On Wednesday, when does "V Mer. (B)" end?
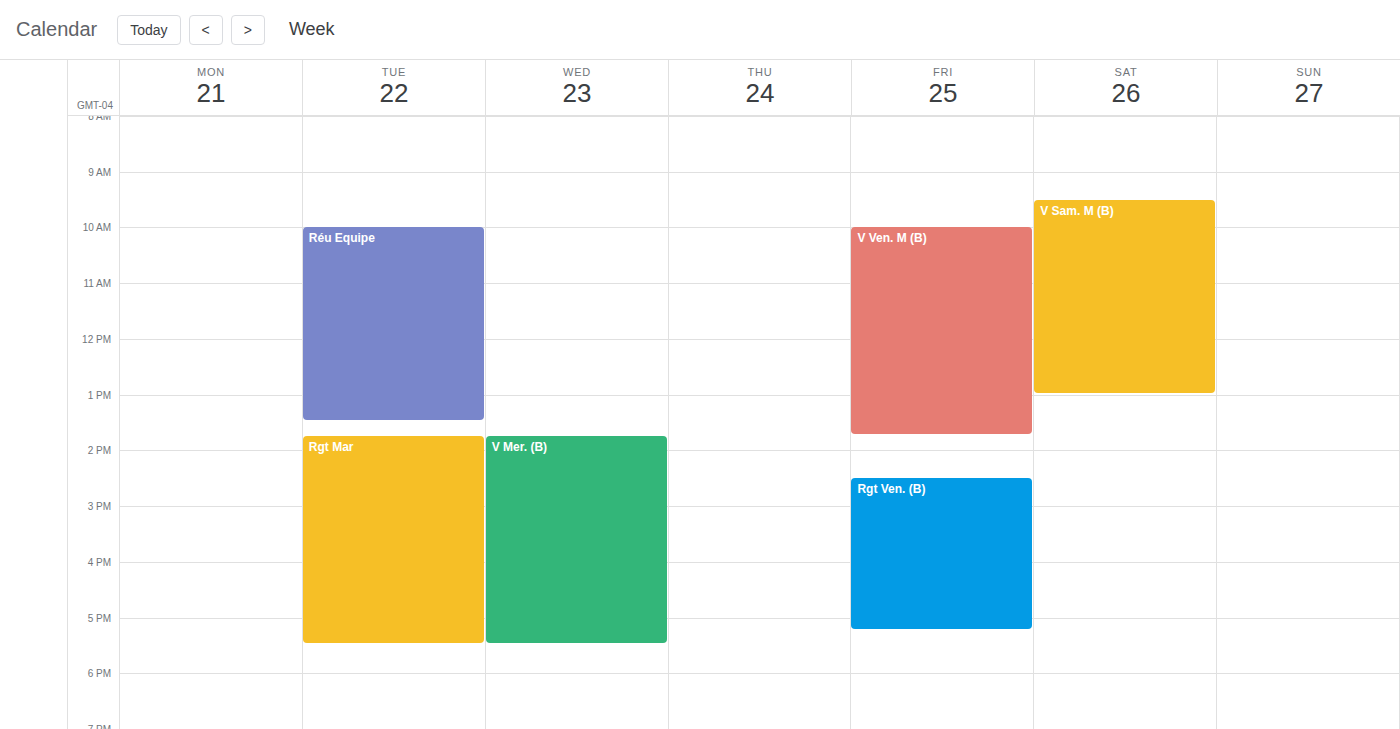
5:30 PM